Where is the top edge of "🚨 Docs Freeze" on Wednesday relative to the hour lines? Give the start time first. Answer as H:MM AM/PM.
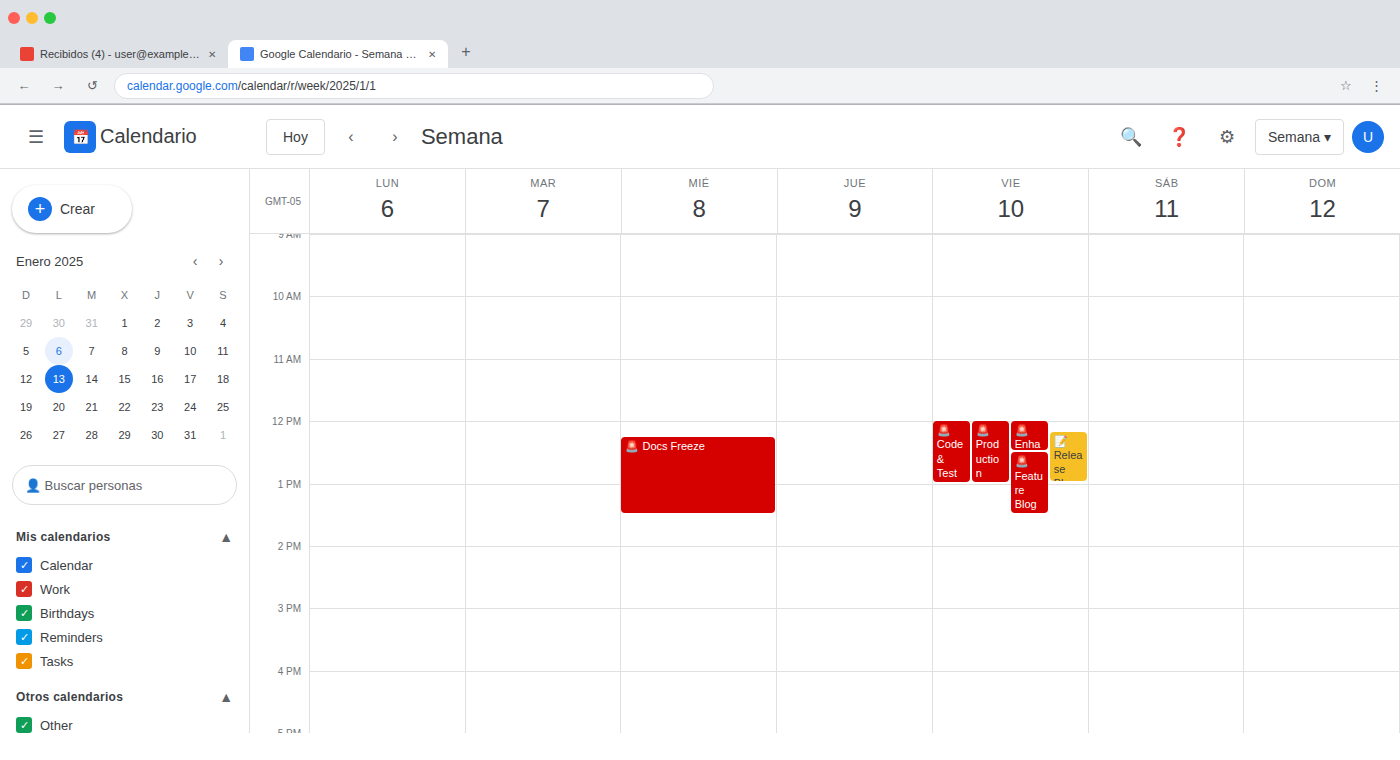
12:15 PM -- neither: a quarter of the way from the 12 PM line to the 1 PM line.